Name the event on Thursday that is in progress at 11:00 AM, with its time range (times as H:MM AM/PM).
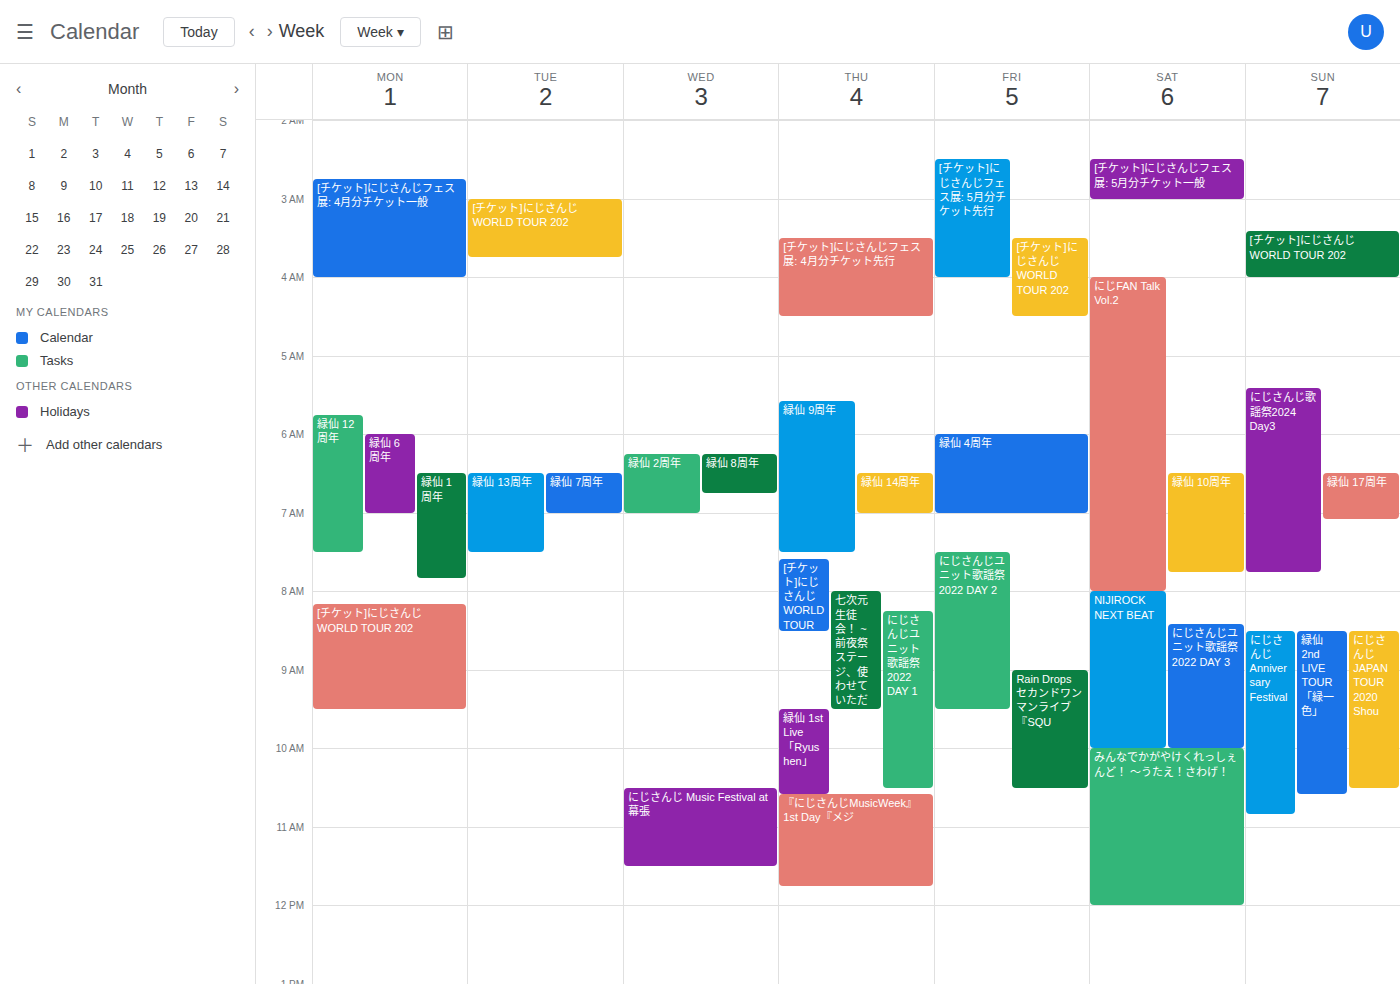
"『にじさんじMusicWeek』1st Day『メジ", 10:35 AM to 11:45 AM